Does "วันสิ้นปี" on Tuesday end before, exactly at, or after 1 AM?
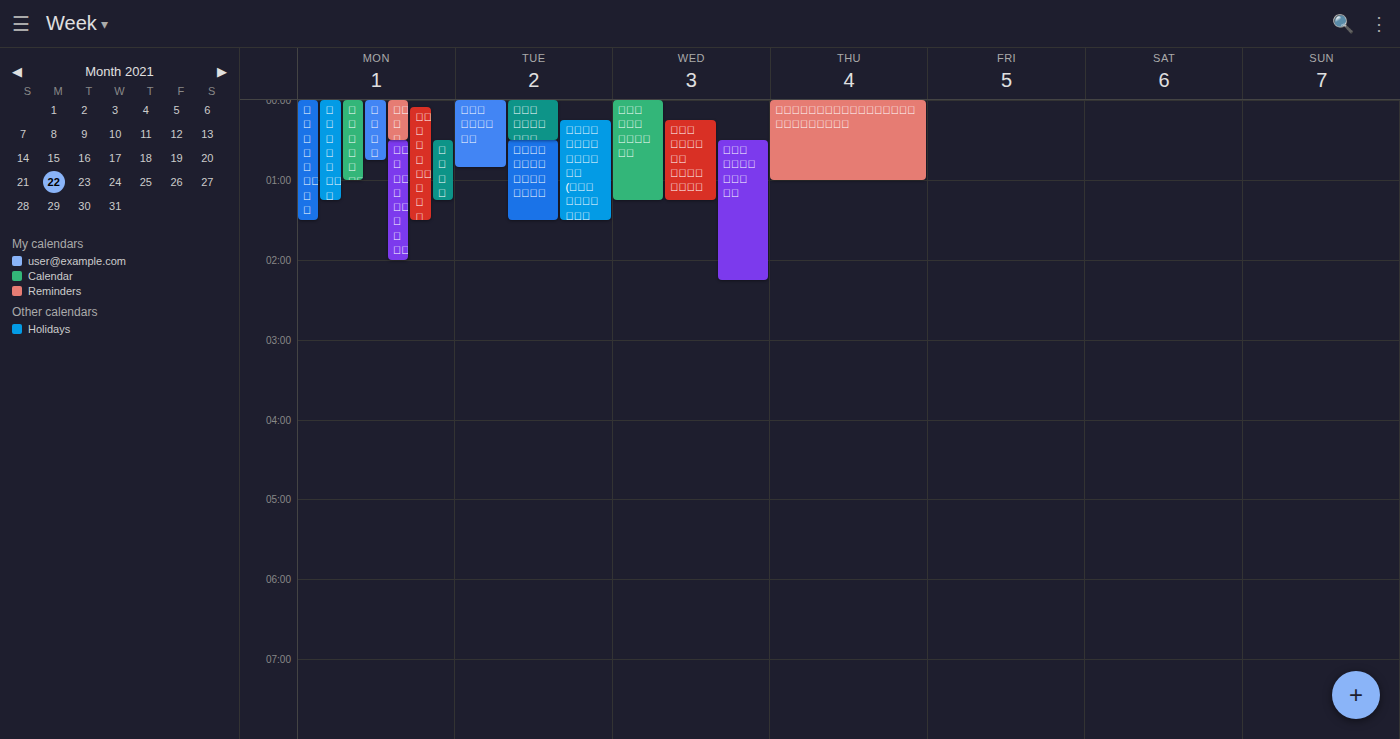
12:50 AM -- before 1 AM, 10 minutes above the 1 AM line.